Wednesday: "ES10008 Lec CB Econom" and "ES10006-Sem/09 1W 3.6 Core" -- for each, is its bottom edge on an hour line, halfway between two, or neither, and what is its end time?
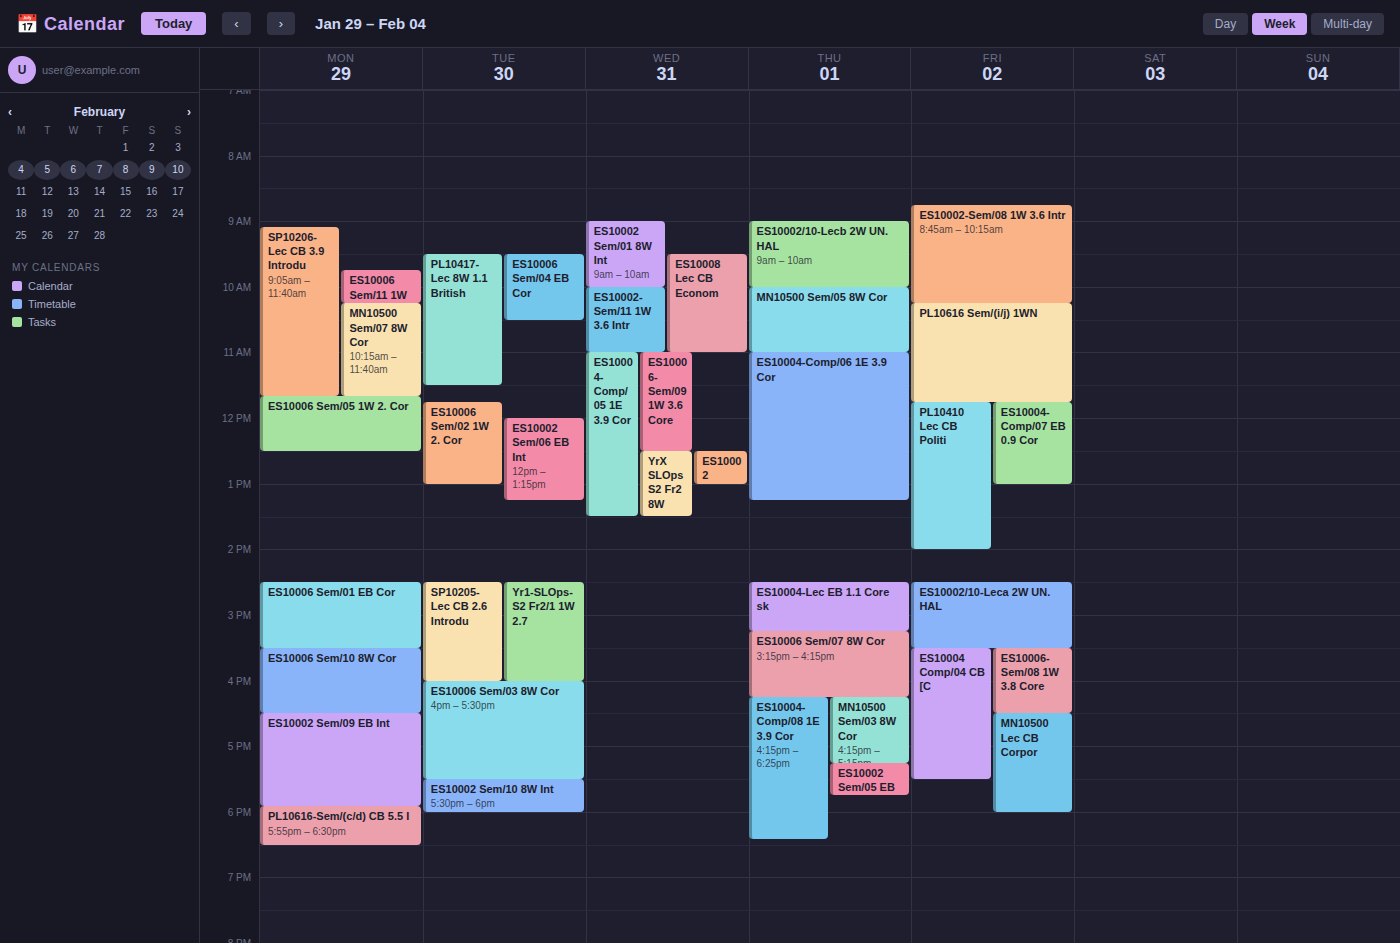
"ES10008 Lec CB Econom": 11:00 AM, exactly on the 11 AM line. "ES10006-Sem/09 1W 3.6 Core": 12:30 PM, halfway between the 12 PM and 1 PM lines.